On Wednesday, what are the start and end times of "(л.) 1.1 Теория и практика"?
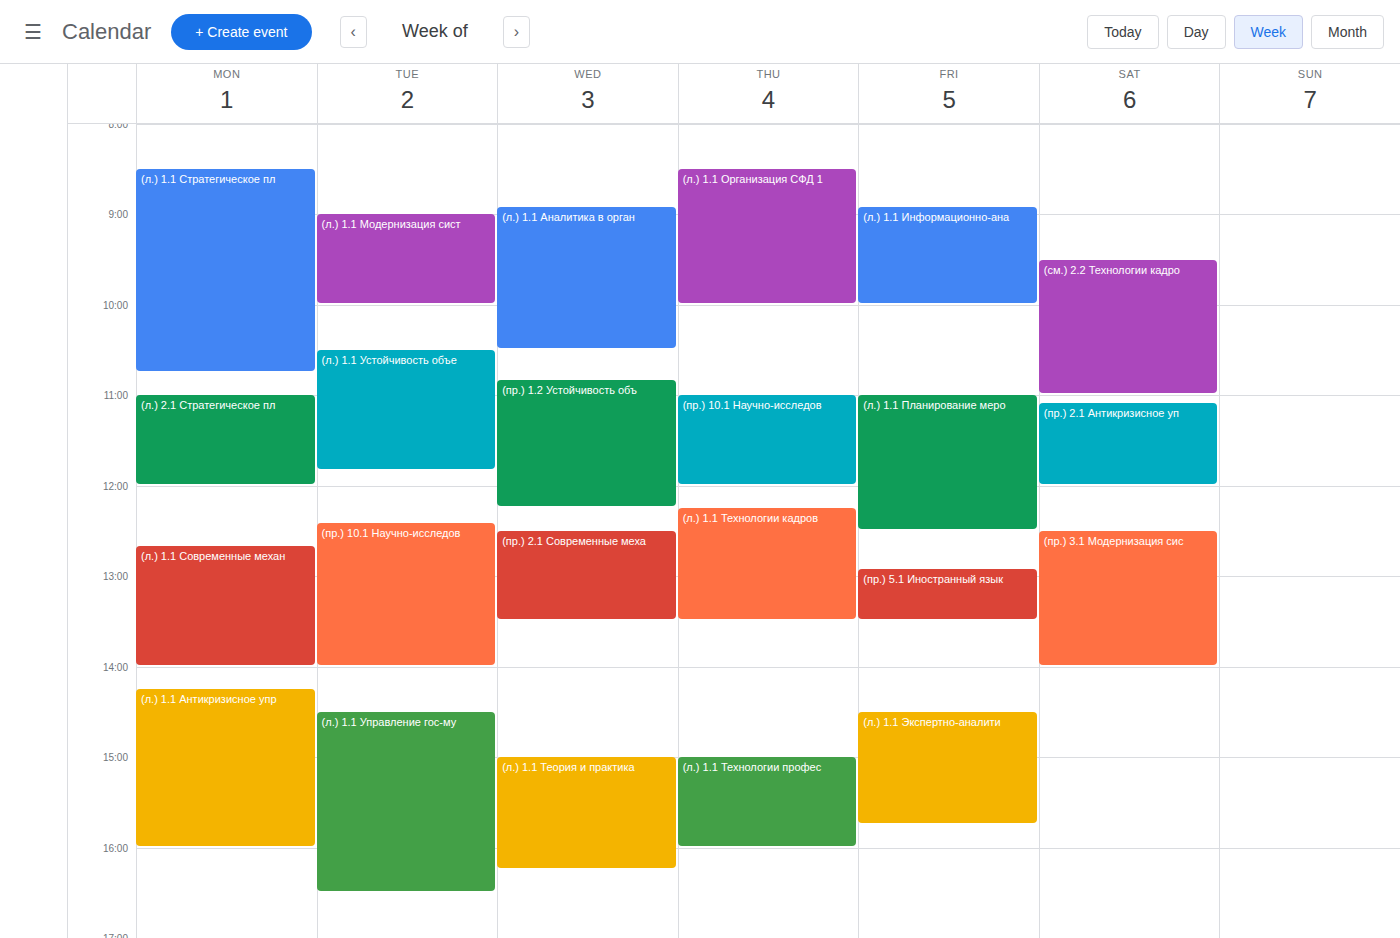
3:00 PM to 4:15 PM